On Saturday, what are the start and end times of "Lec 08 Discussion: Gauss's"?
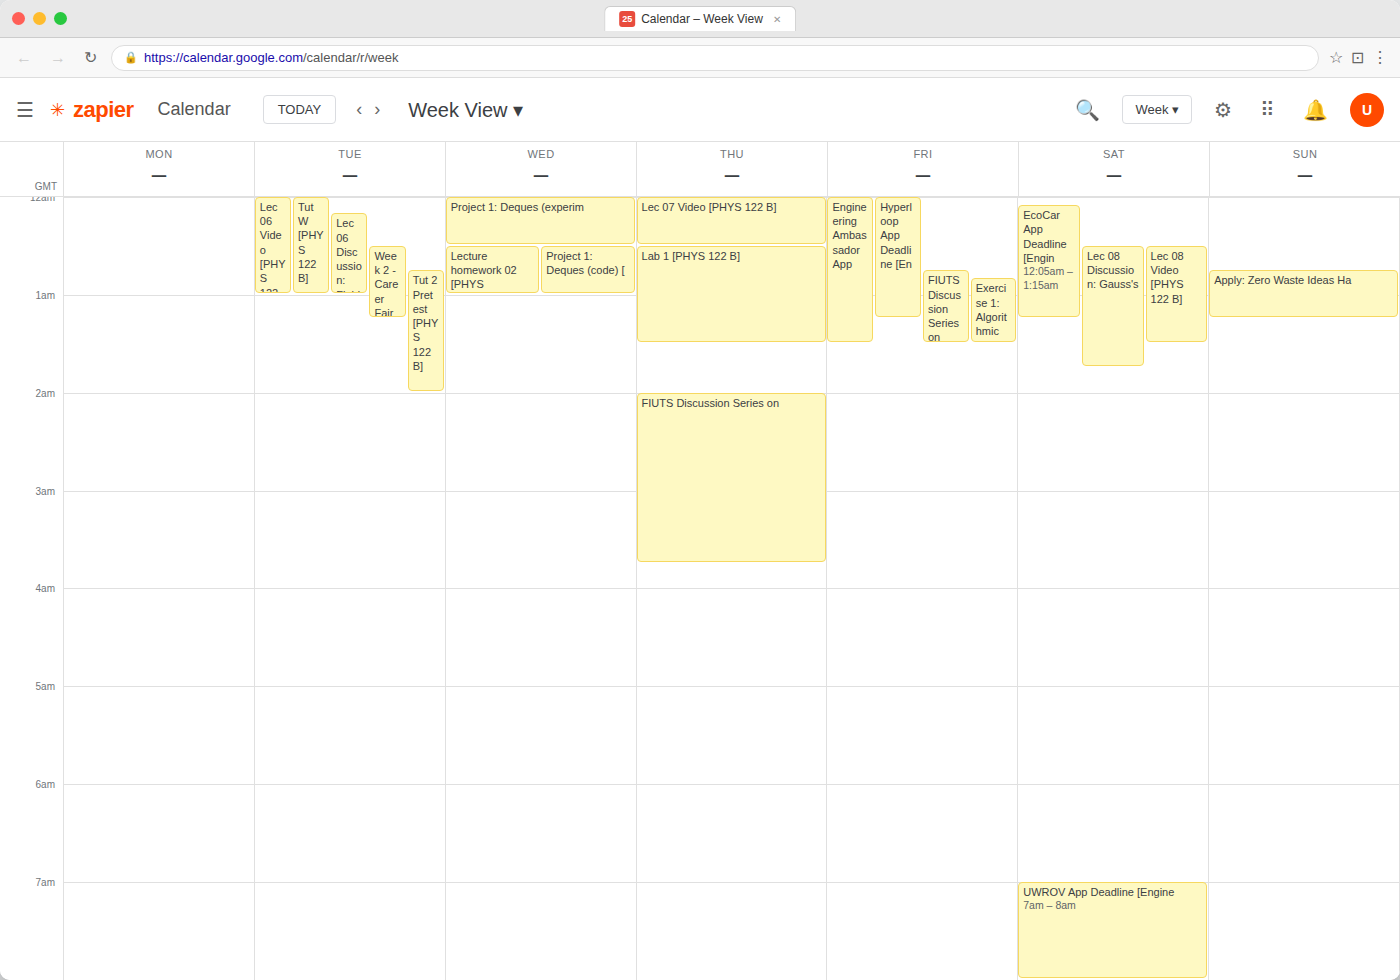
12:30 AM to 1:45 AM